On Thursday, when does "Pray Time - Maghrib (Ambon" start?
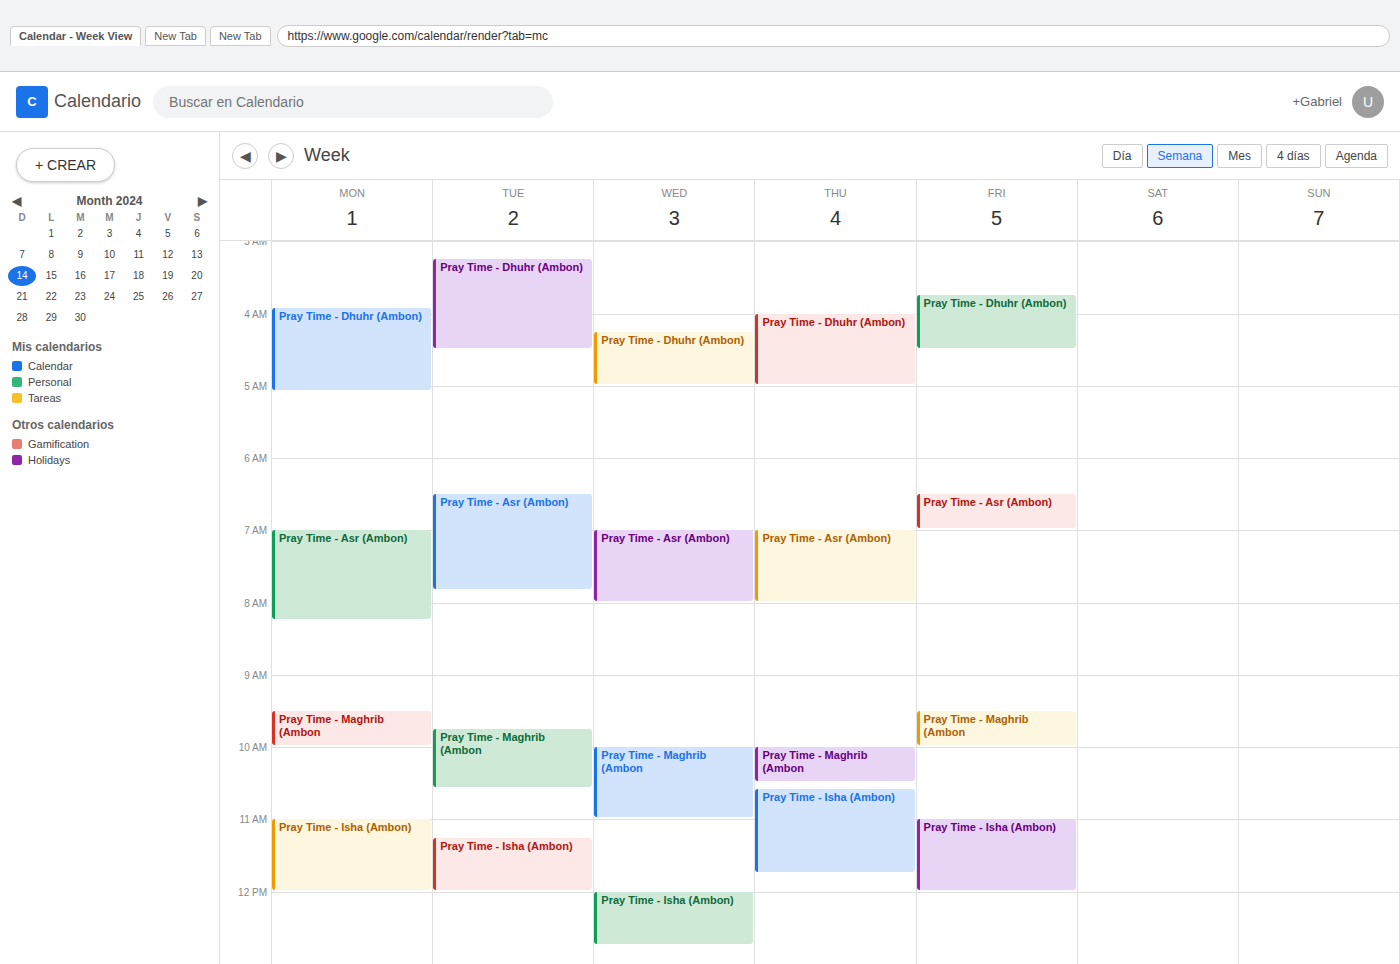
10:00 AM